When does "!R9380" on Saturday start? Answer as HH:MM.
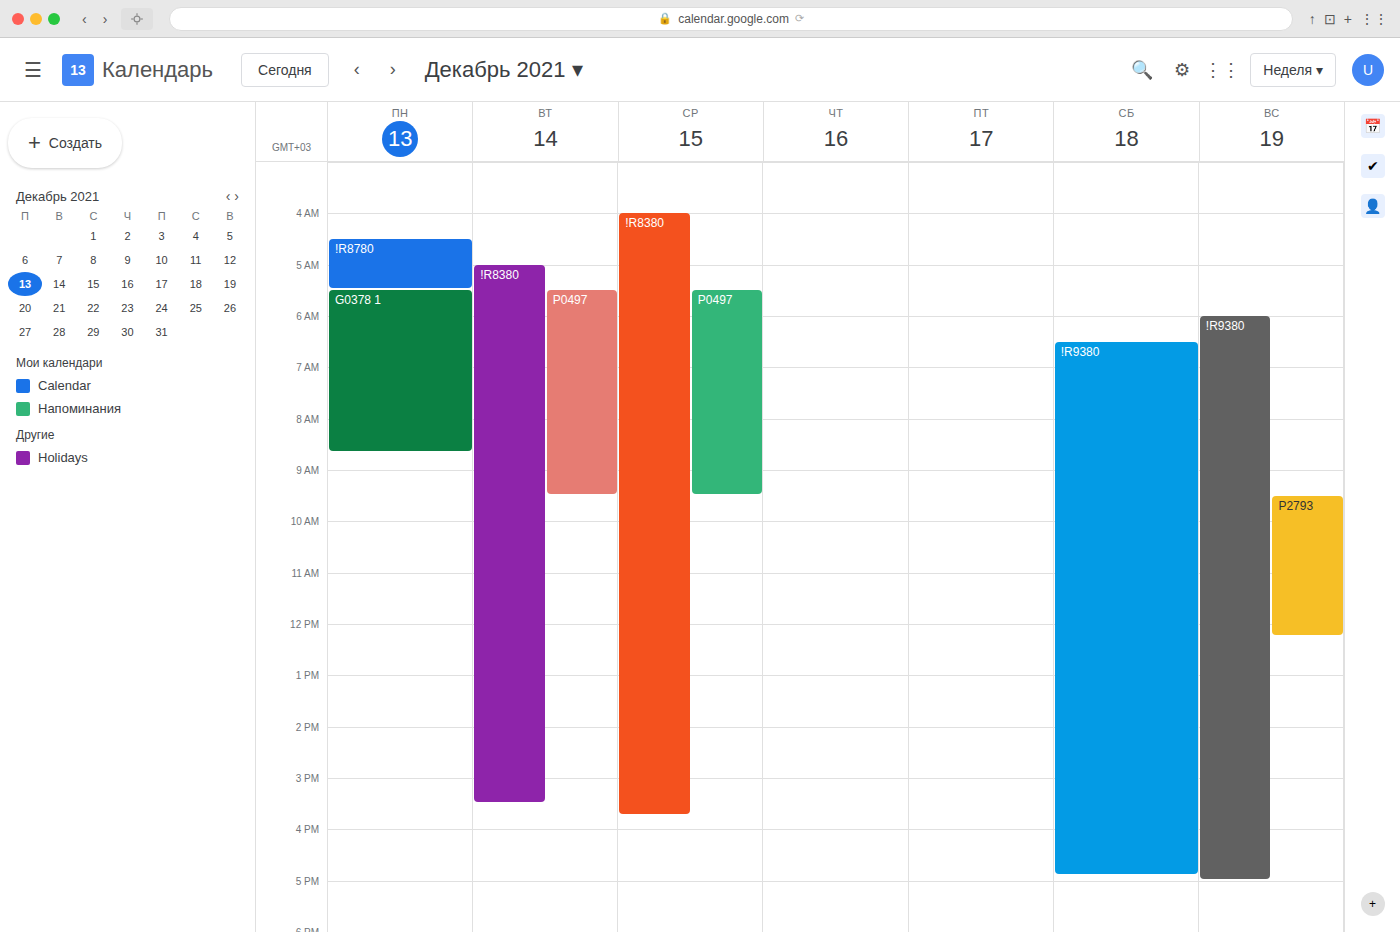
06:30